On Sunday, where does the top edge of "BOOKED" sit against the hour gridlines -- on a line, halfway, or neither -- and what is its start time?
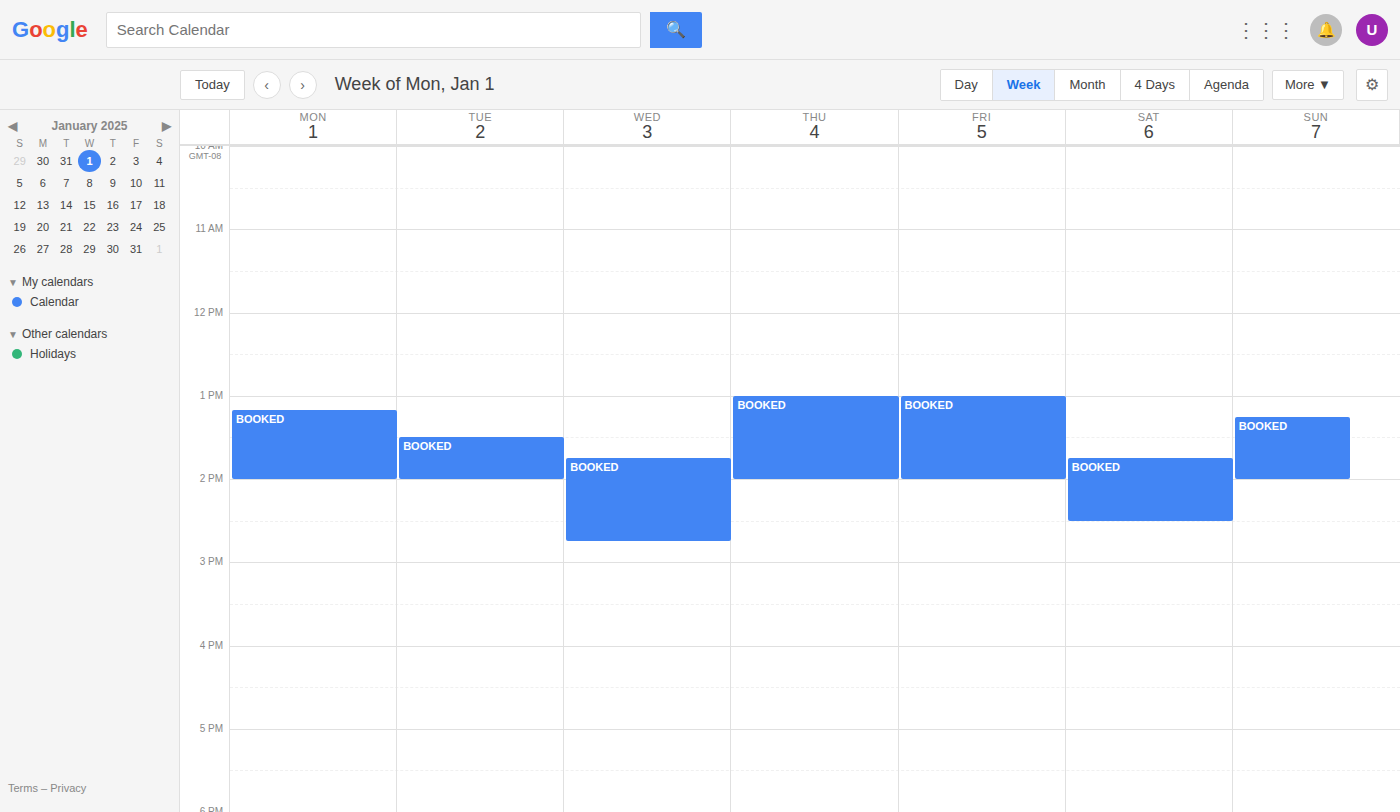
13:15 -- neither: a quarter of the way from the 13:00 line to the 14:00 line.